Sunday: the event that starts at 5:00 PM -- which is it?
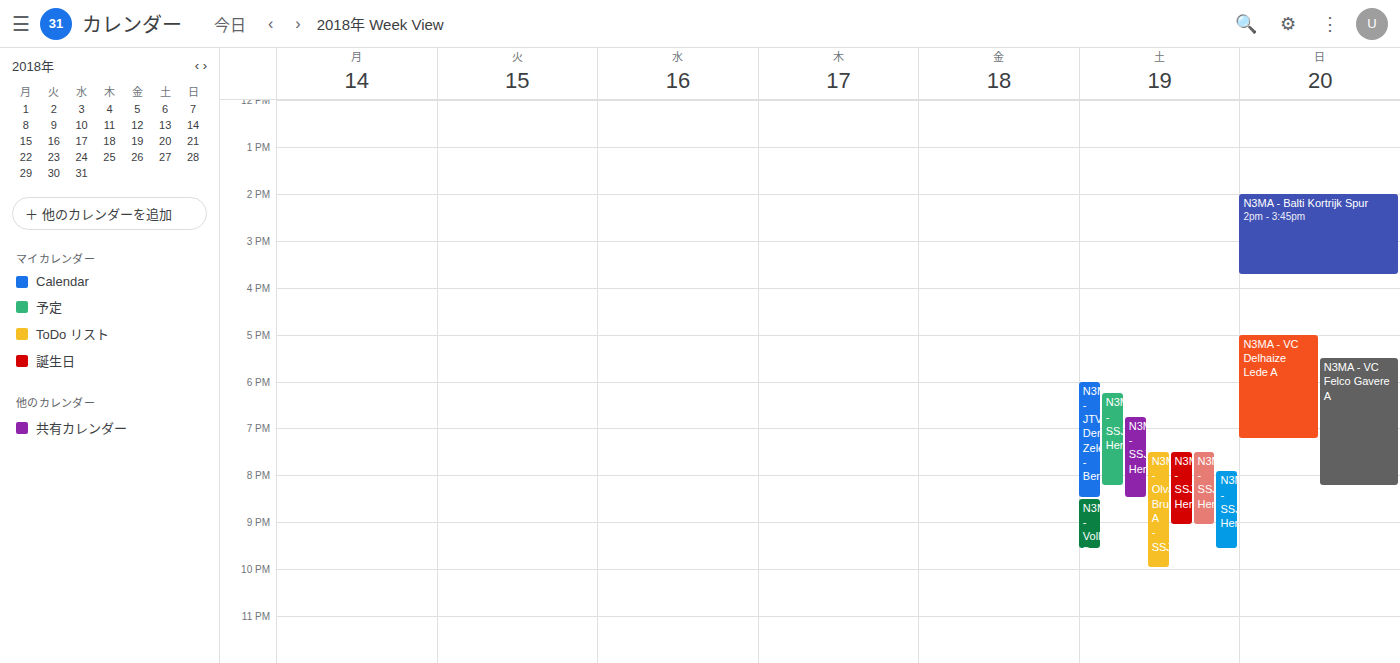
"N3MA - VC Delhaize Lede A"